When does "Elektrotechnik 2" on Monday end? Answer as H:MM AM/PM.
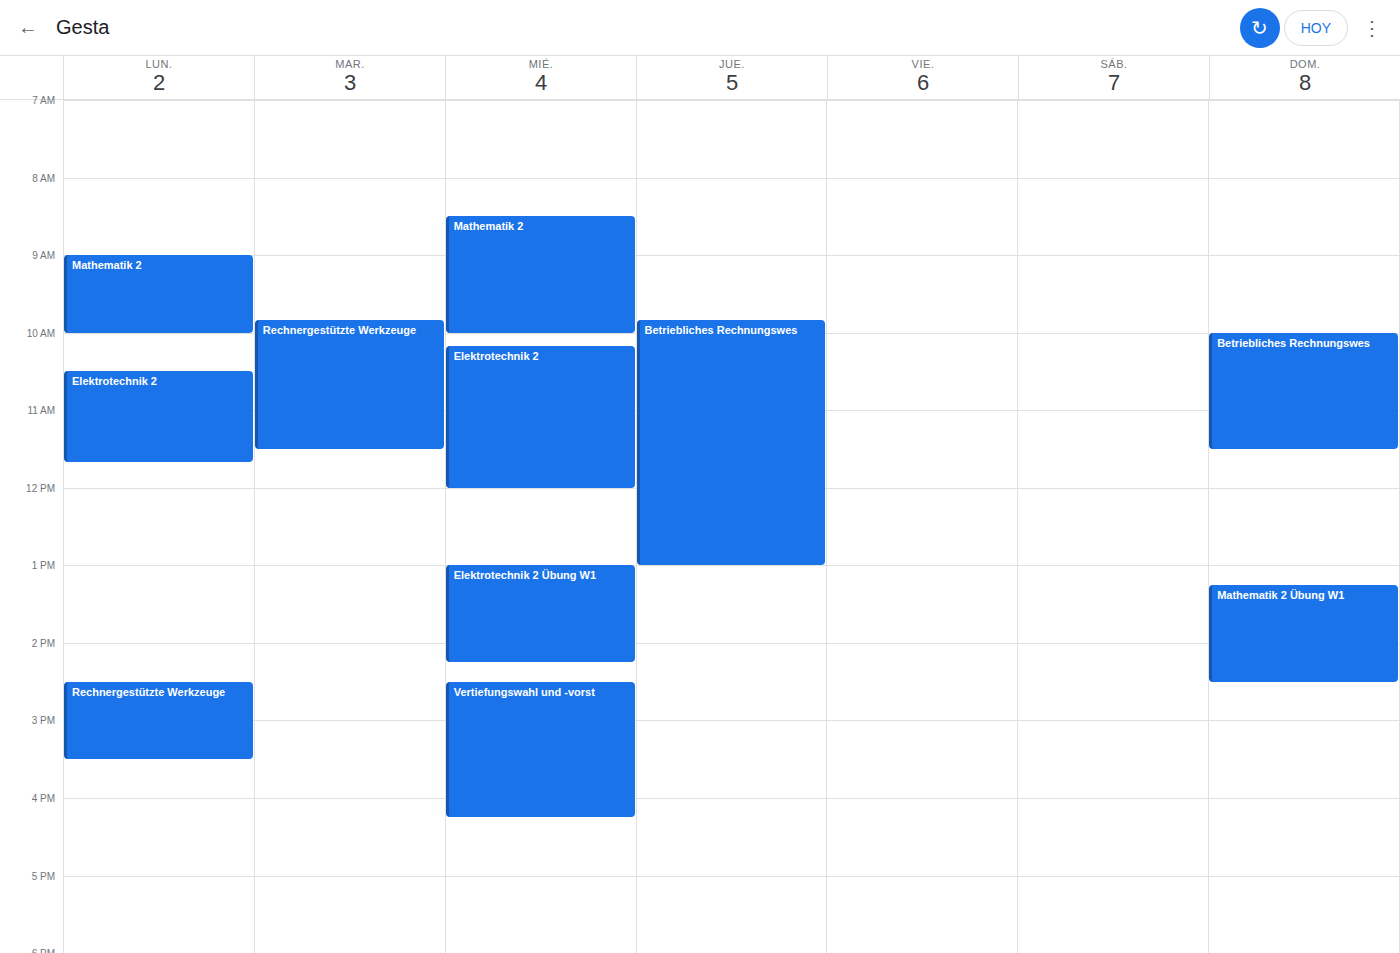
11:40 AM